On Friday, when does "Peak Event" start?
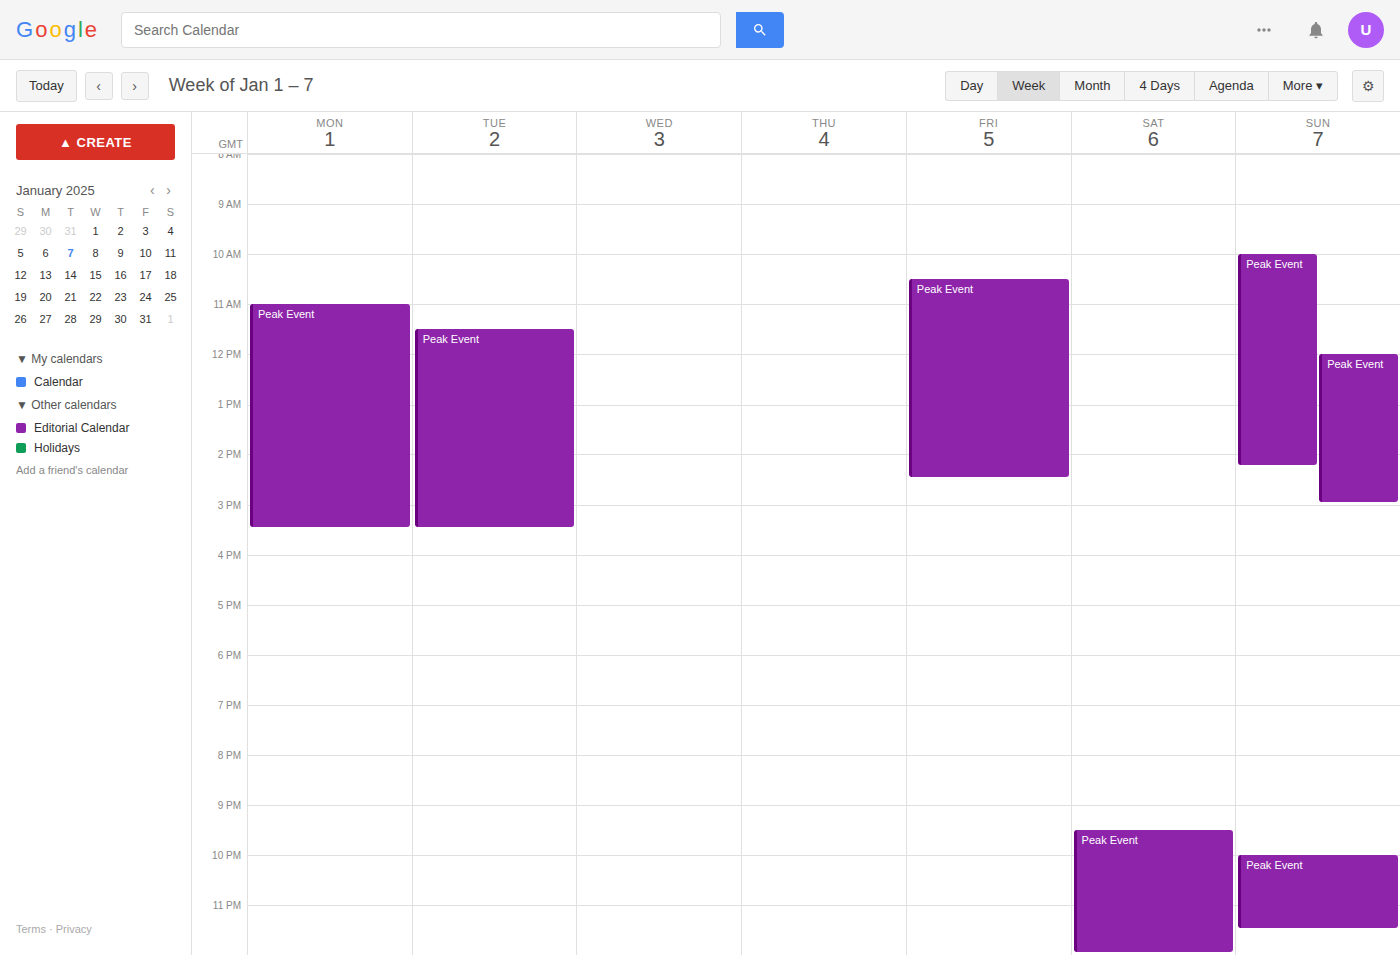
10:30